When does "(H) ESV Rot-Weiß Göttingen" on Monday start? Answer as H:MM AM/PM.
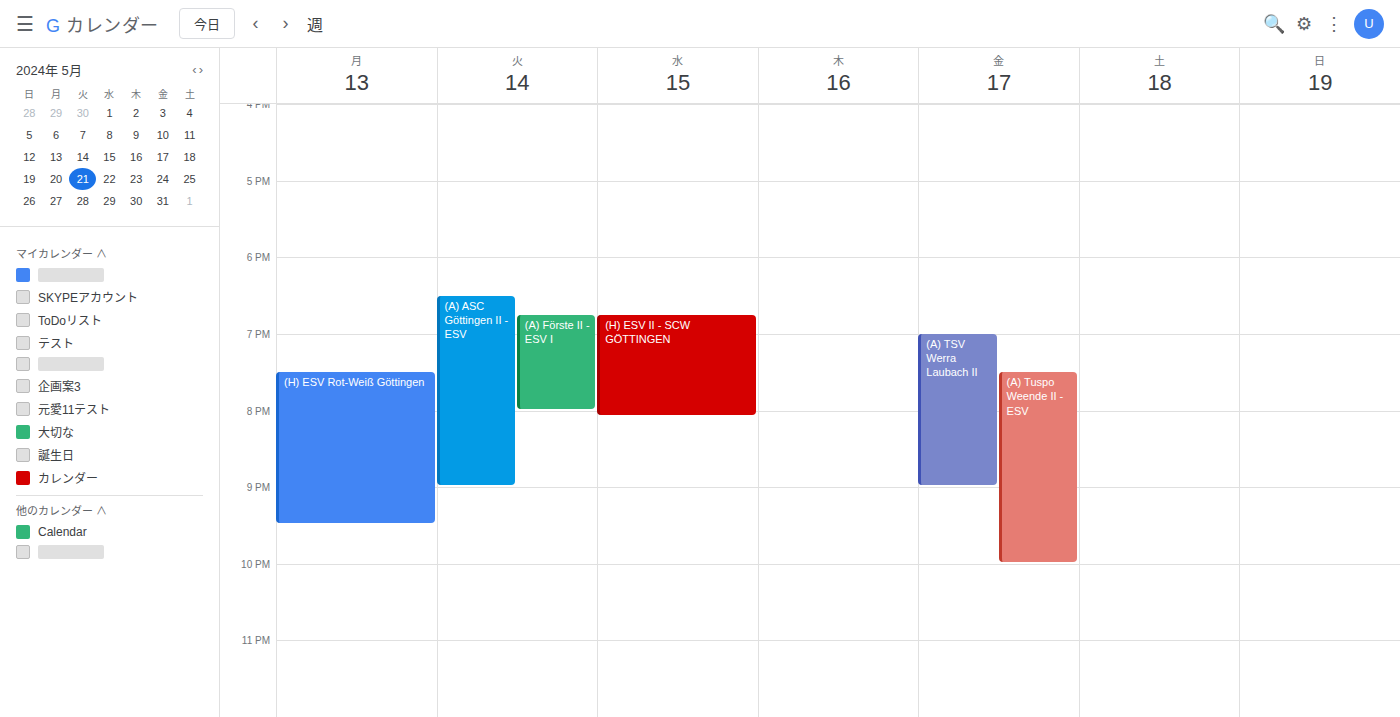
7:30 PM